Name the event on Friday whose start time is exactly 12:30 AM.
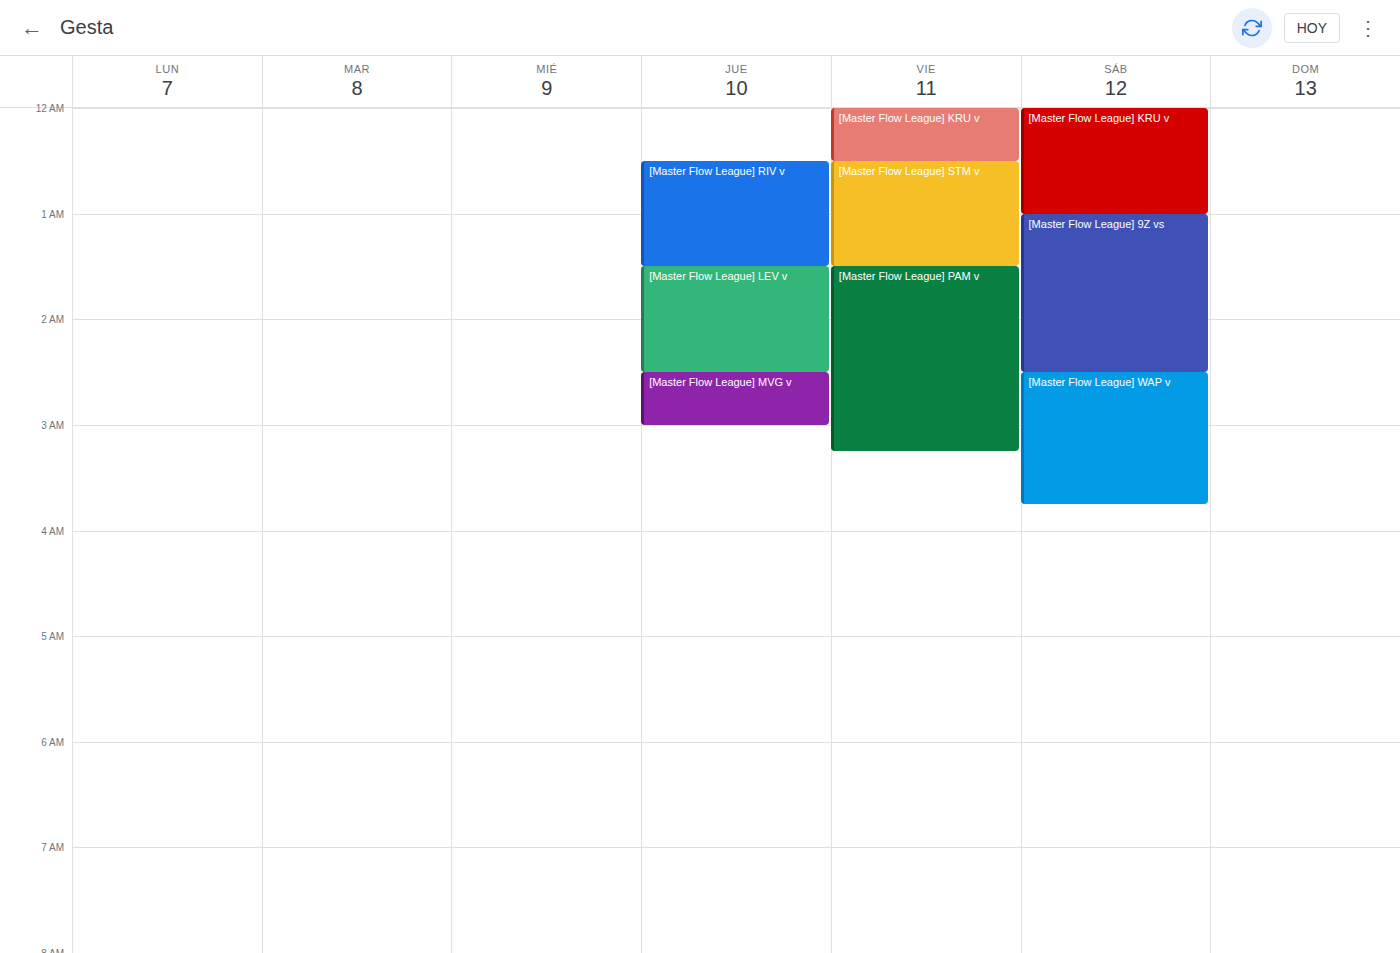
"[Master Flow League] STM v"